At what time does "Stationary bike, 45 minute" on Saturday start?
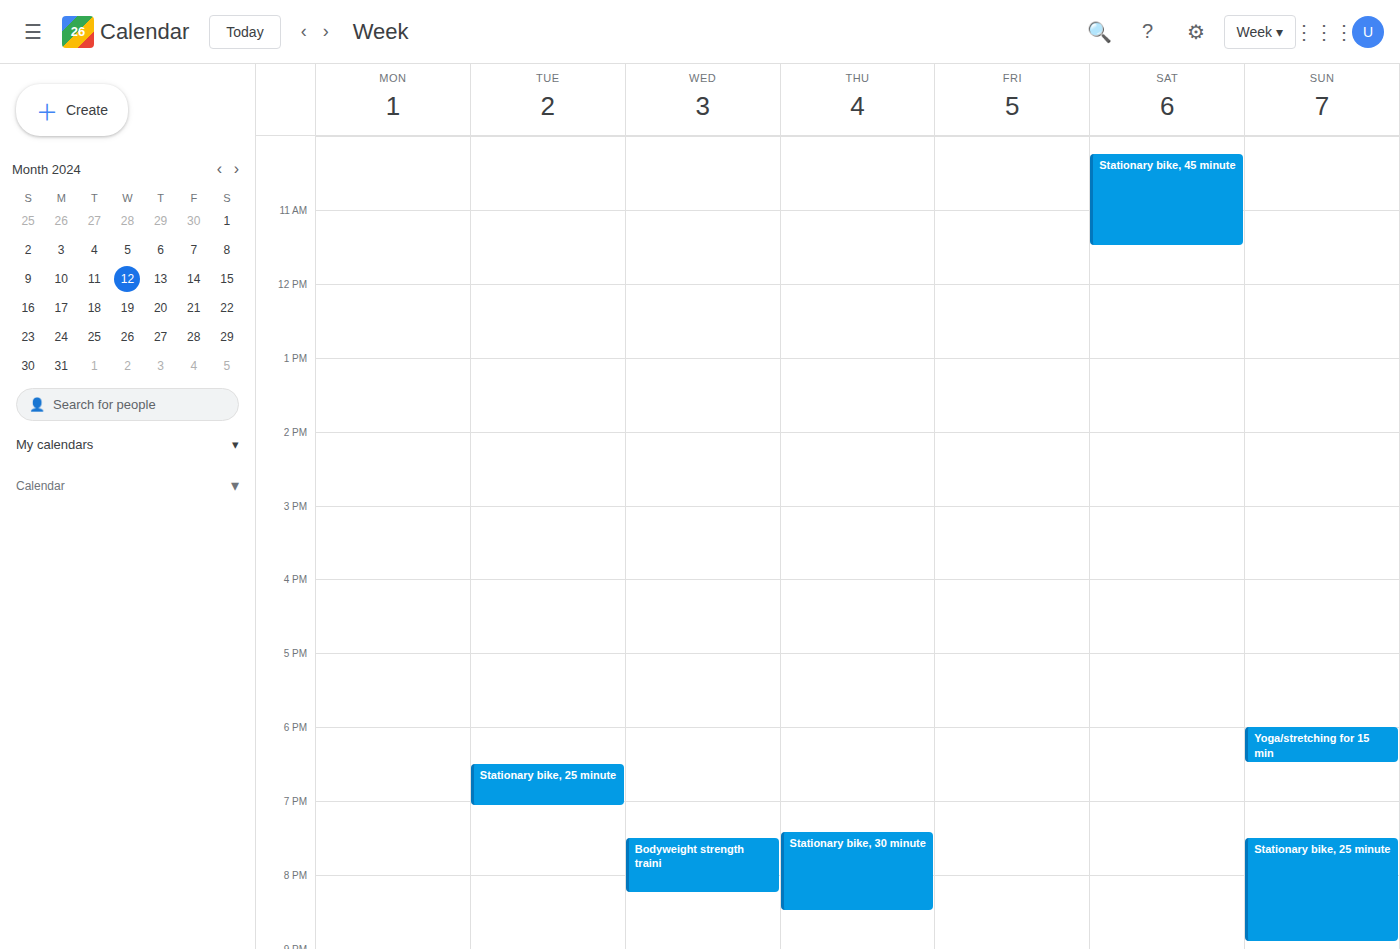
10:15